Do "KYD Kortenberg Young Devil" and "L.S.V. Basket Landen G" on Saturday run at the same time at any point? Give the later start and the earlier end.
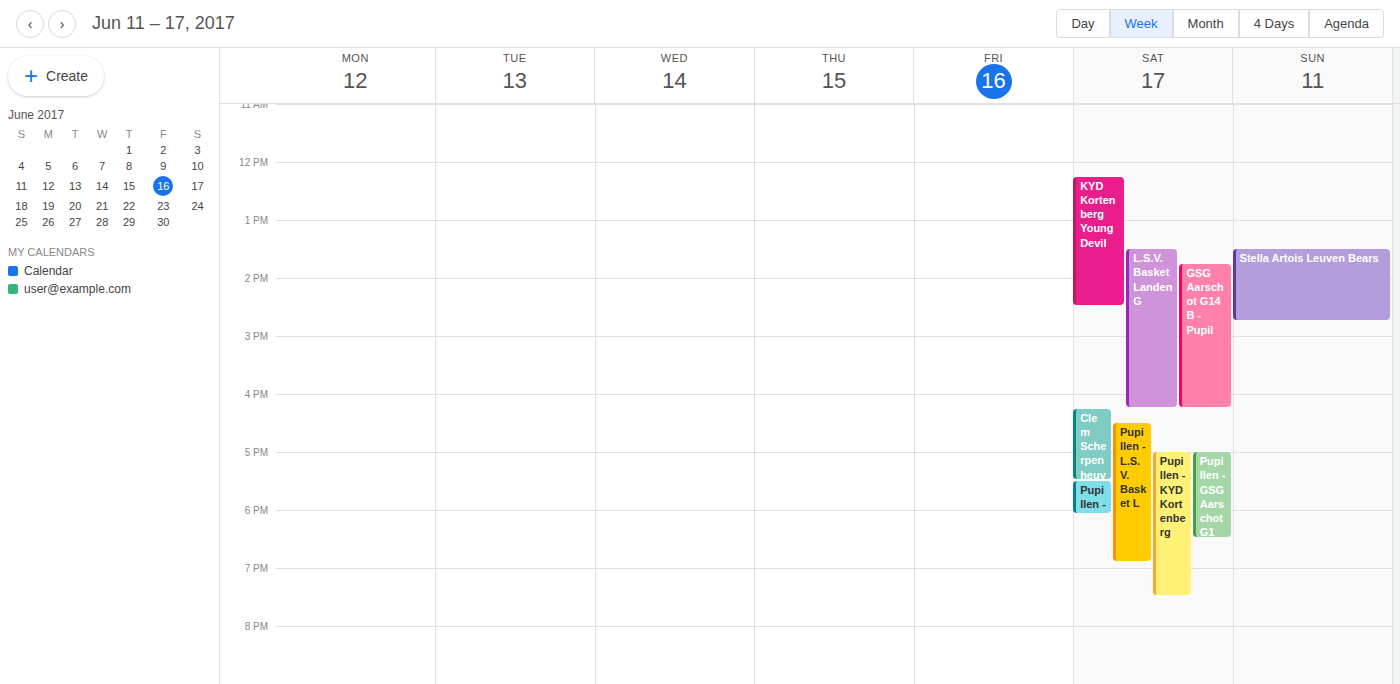
"L.S.V. Basket Landen G" starts at 1:30 PM, before "KYD Kortenberg Young Devil" ends at 2:30 PM -- they overlap.